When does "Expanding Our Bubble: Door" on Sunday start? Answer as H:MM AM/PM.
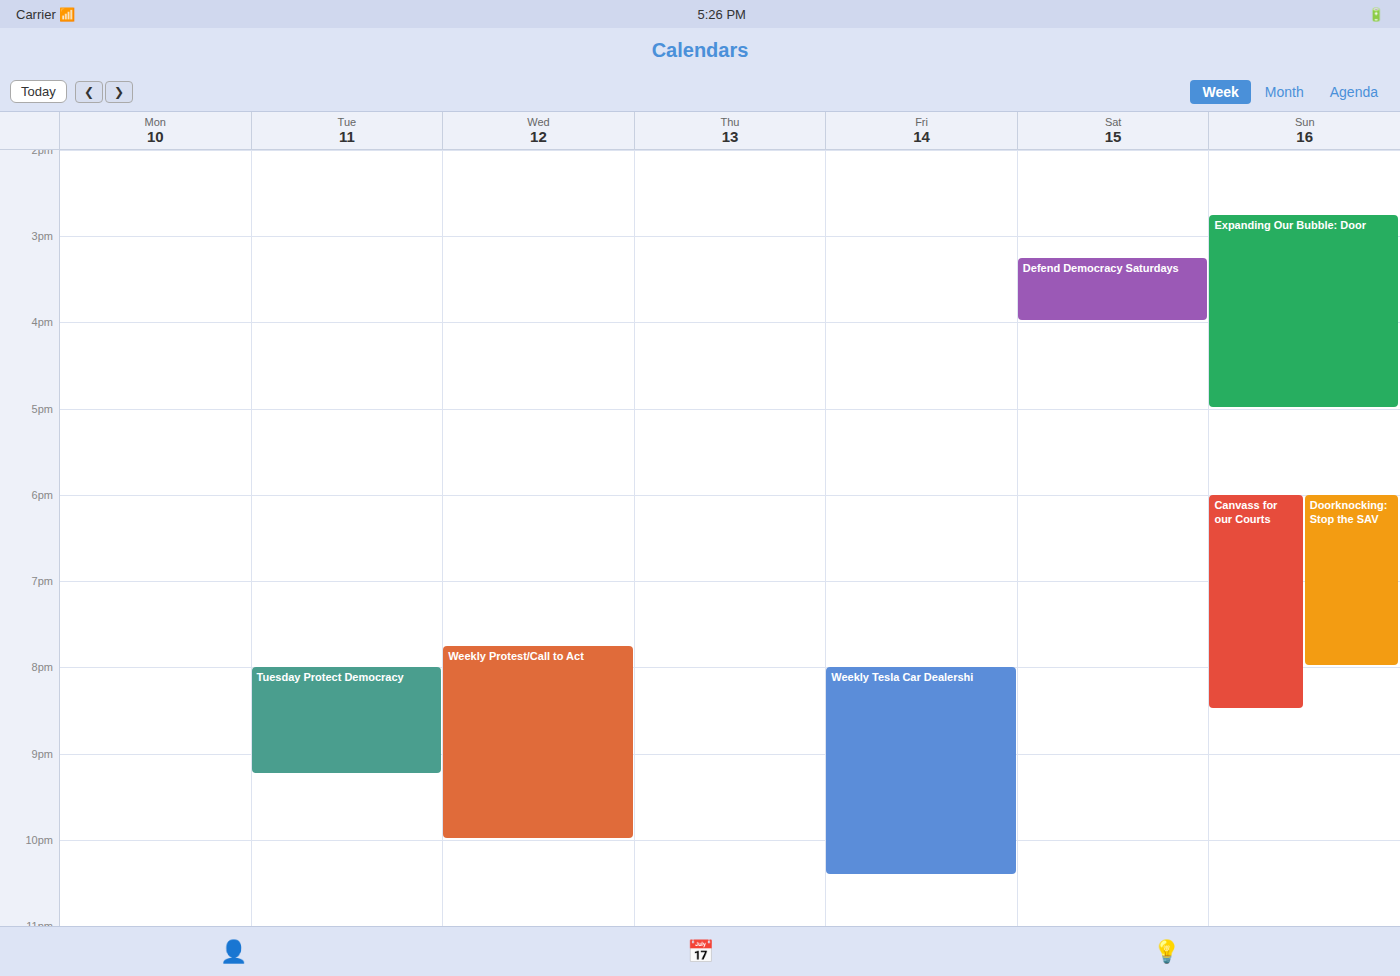
2:45 PM